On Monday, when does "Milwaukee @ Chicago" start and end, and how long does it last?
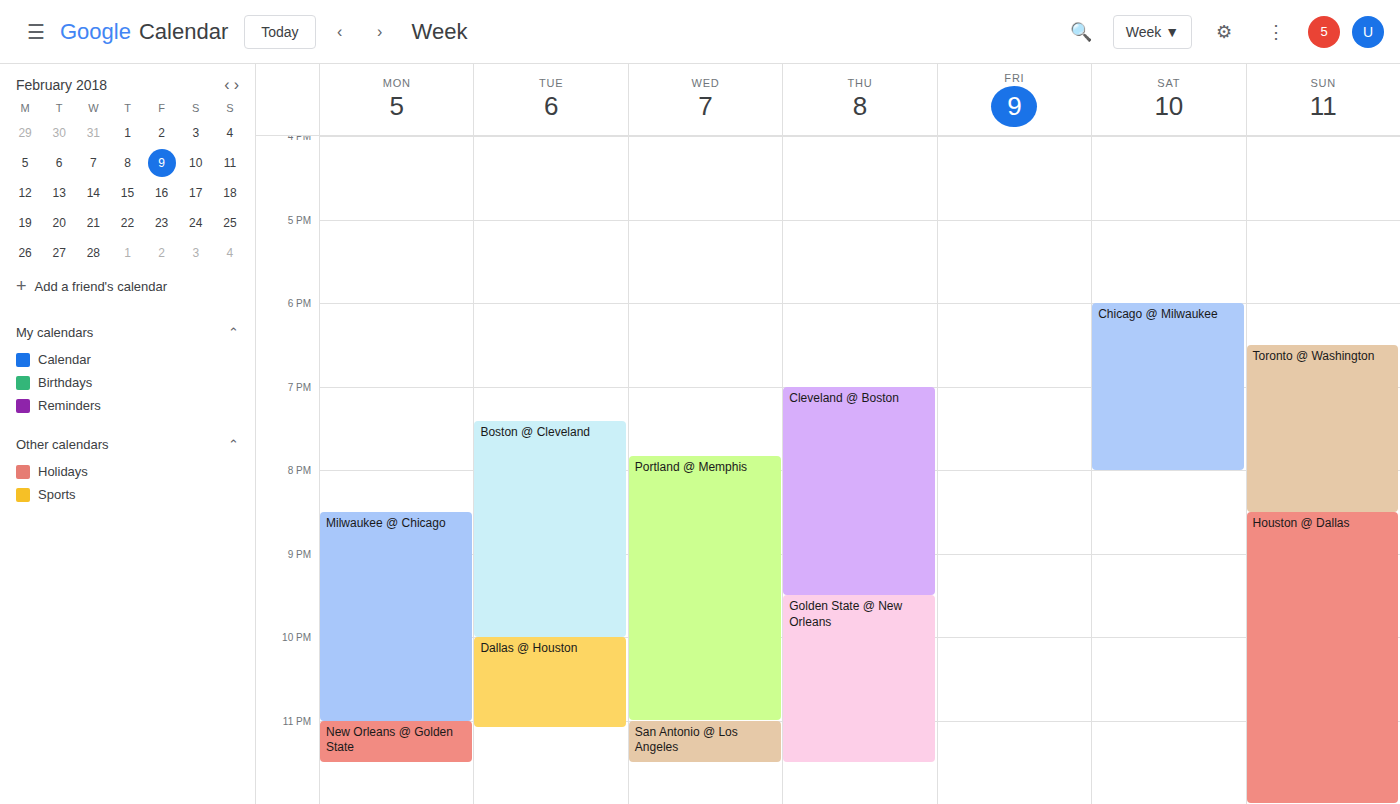
8:30 PM to 11:00 PM, 2 hours 30 minutes